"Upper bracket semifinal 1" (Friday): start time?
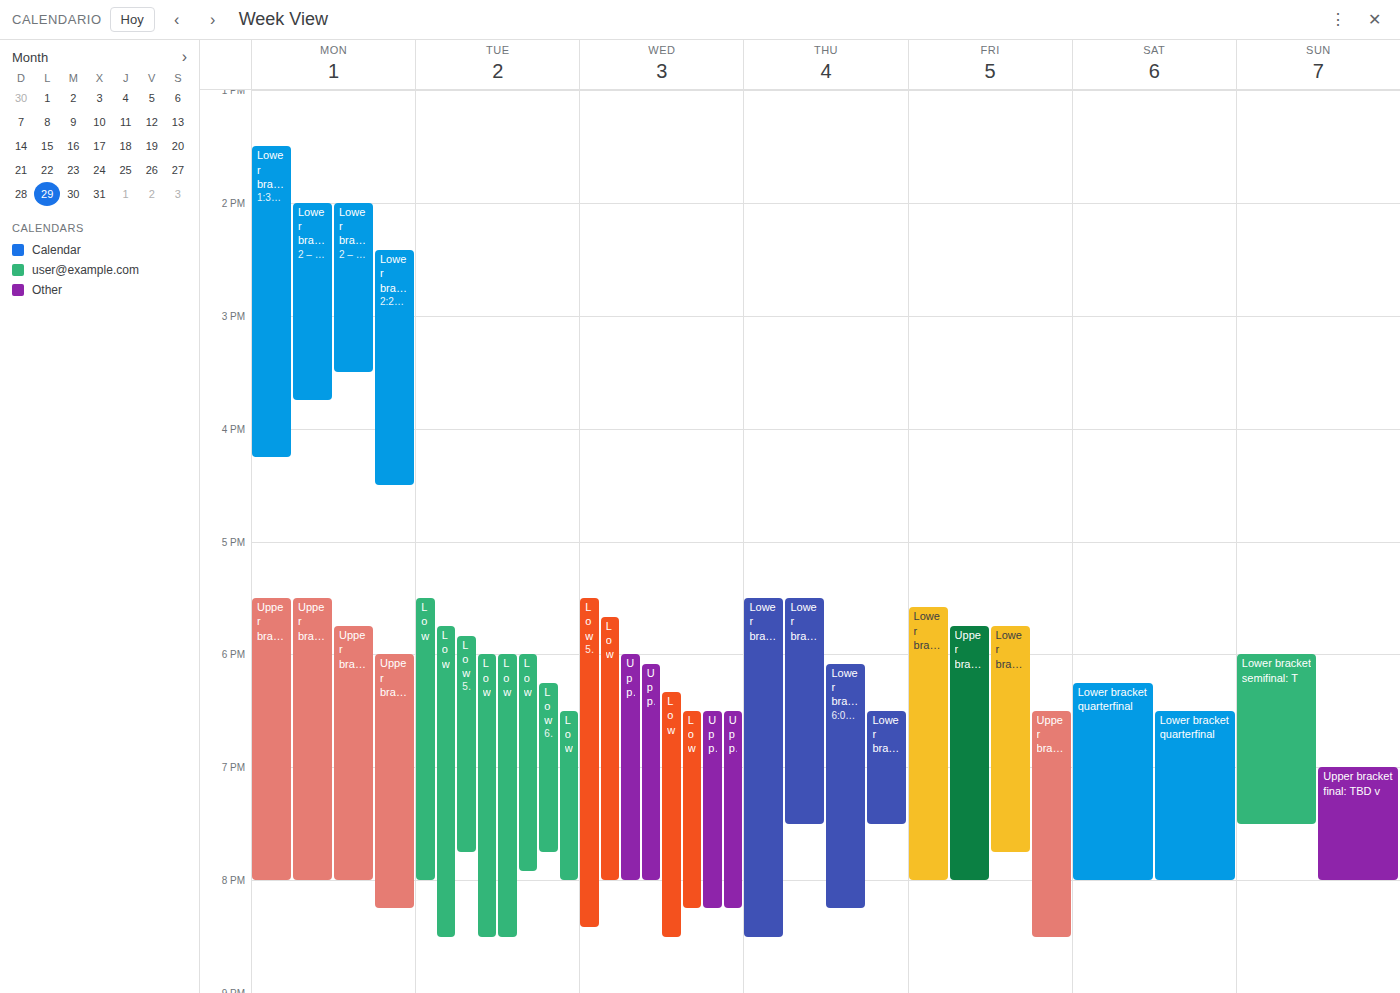
5:45 PM